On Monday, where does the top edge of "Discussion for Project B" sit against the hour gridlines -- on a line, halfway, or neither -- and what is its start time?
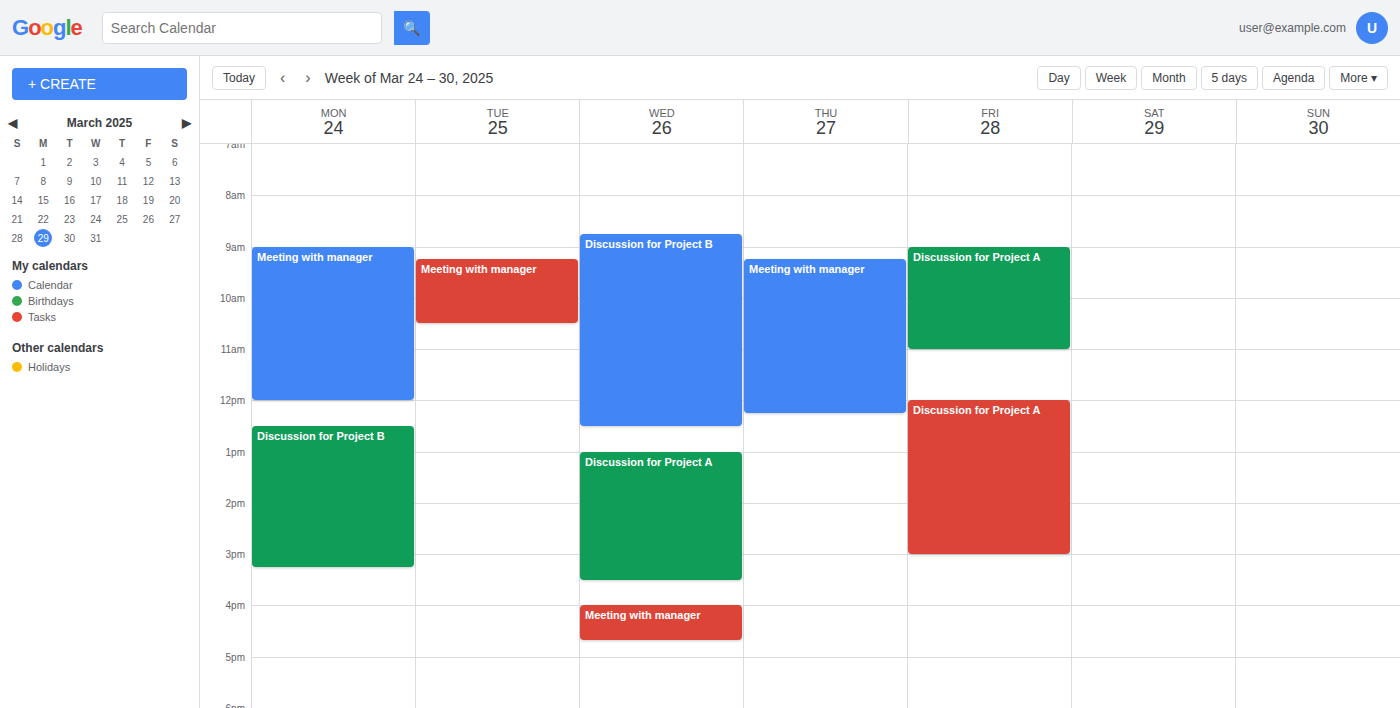
12:30 PM -- halfway between the 12 PM and 1 PM lines.